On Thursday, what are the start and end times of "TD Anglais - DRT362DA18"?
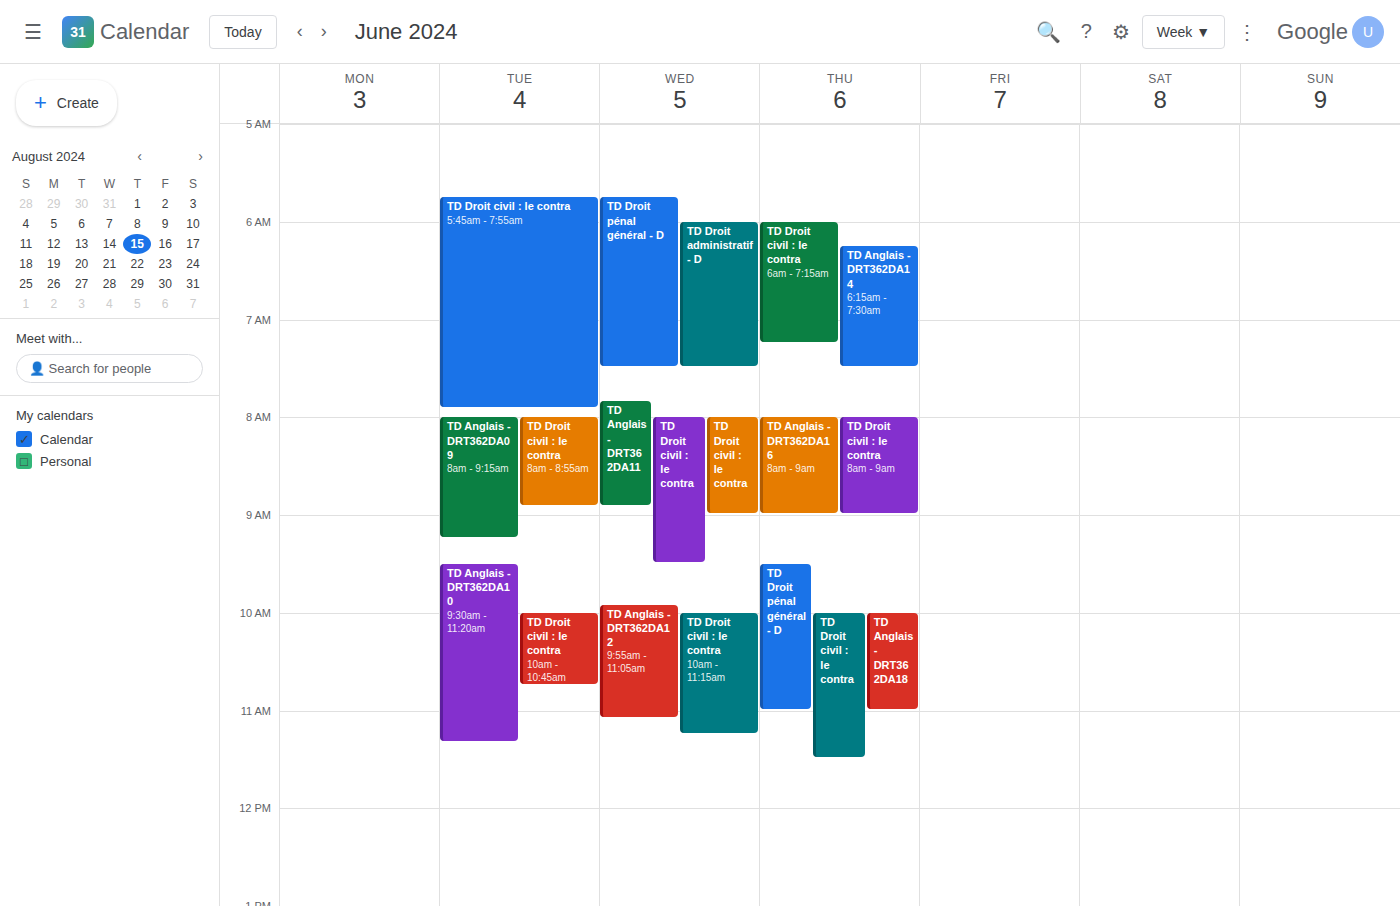
10:00 to 11:00